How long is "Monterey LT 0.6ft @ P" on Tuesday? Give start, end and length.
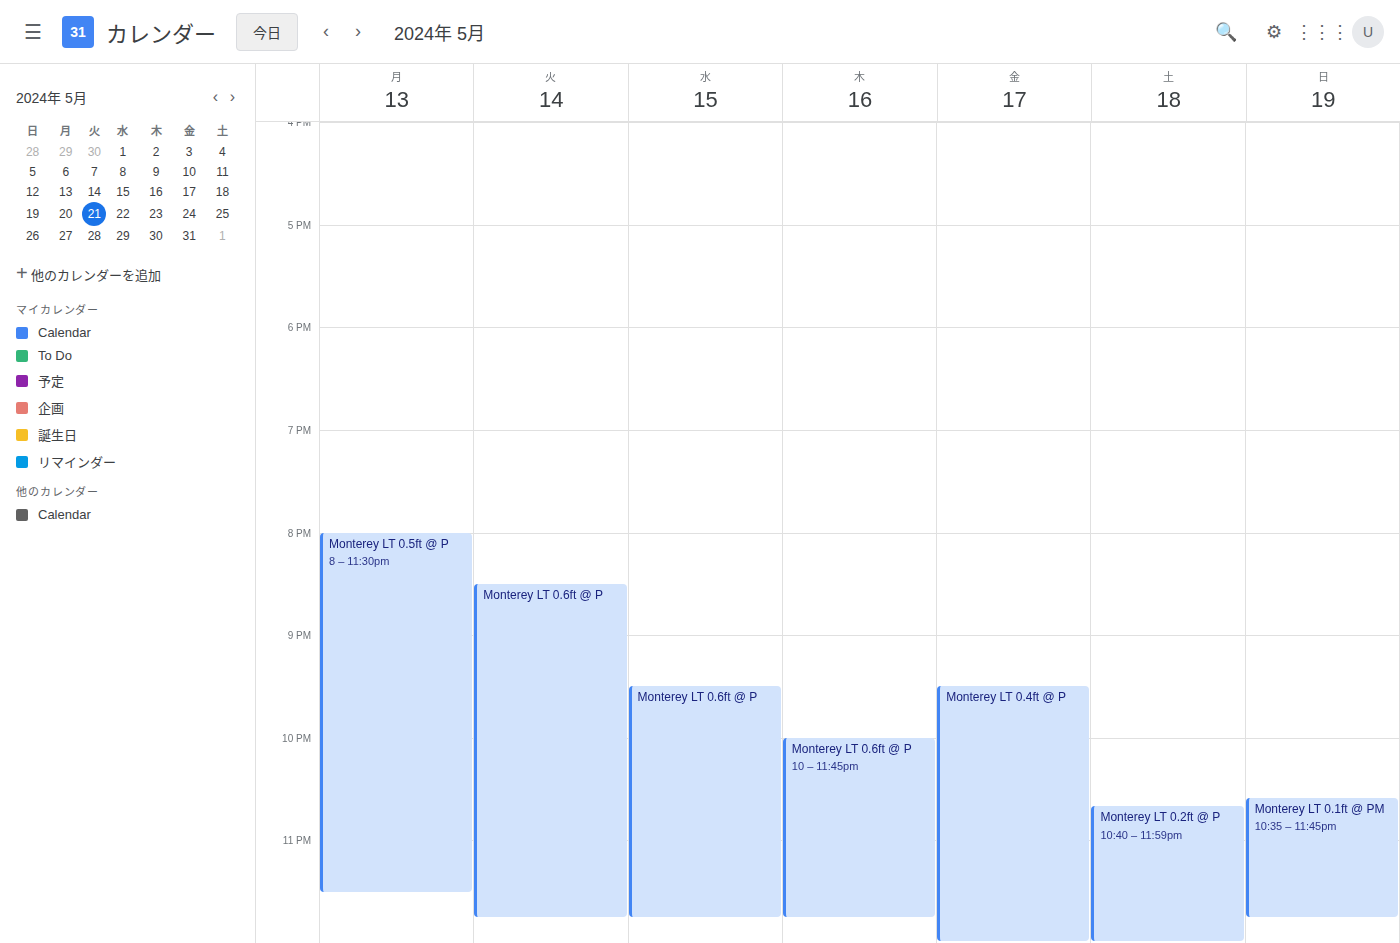
8:30 PM to 11:45 PM, 3 hours 15 minutes